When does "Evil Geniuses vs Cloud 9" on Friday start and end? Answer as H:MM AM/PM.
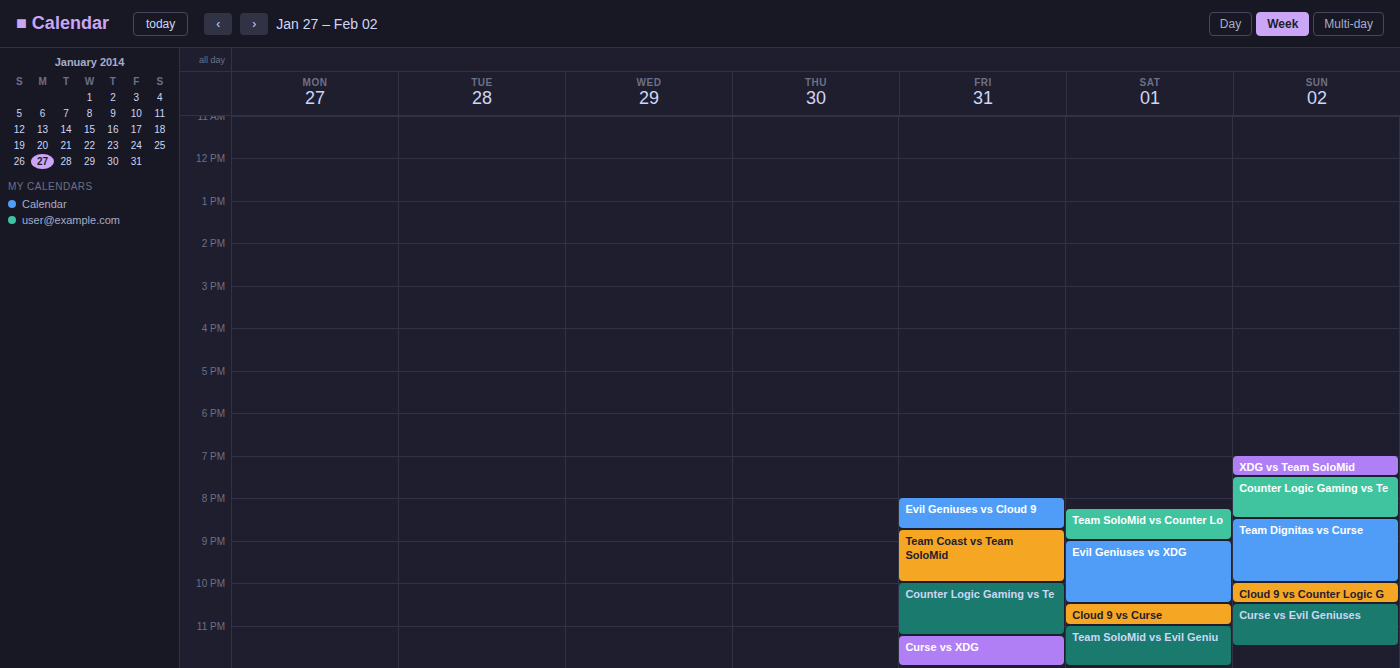
8:00 PM to 8:45 PM